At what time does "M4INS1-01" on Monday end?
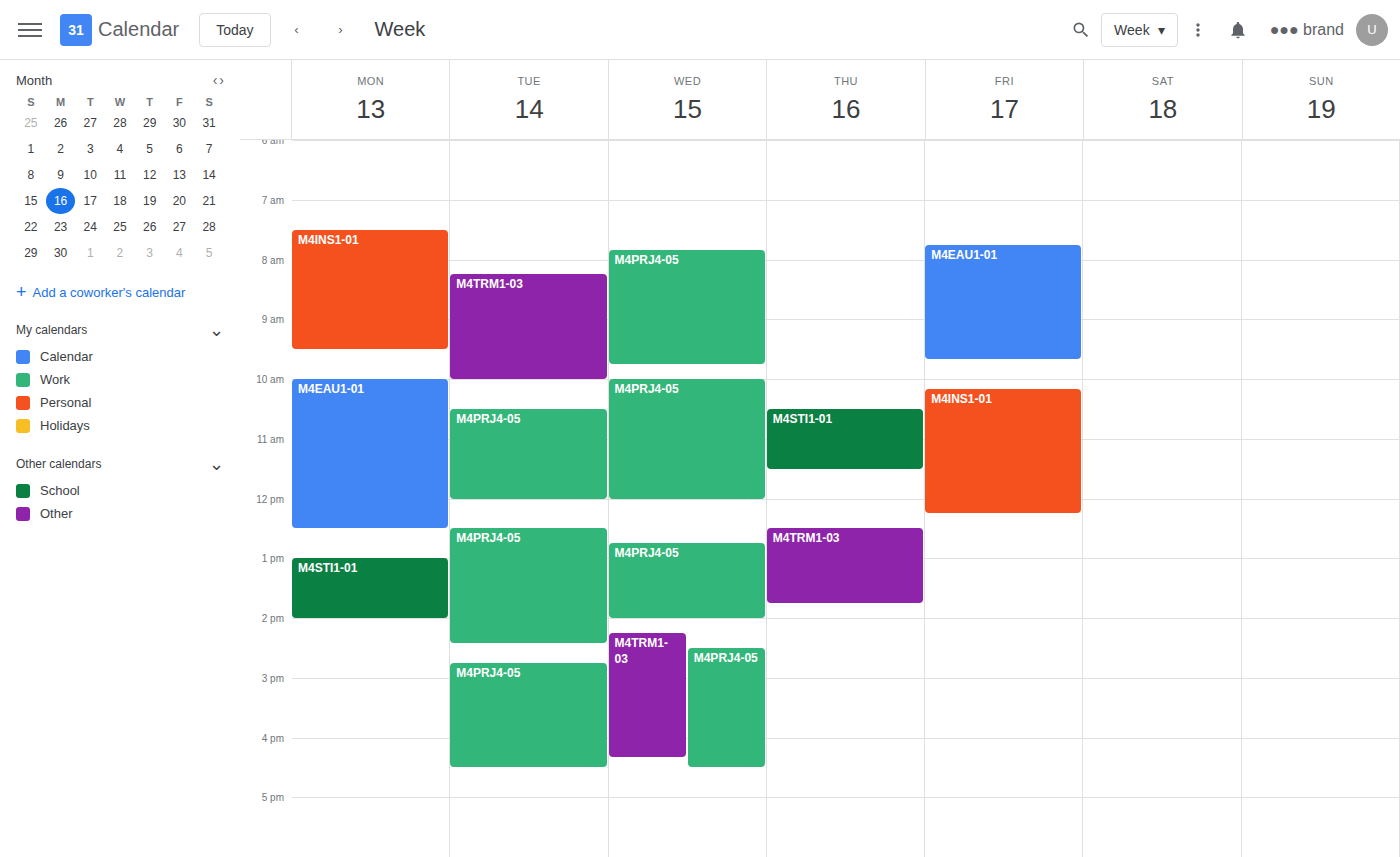
9:30 AM